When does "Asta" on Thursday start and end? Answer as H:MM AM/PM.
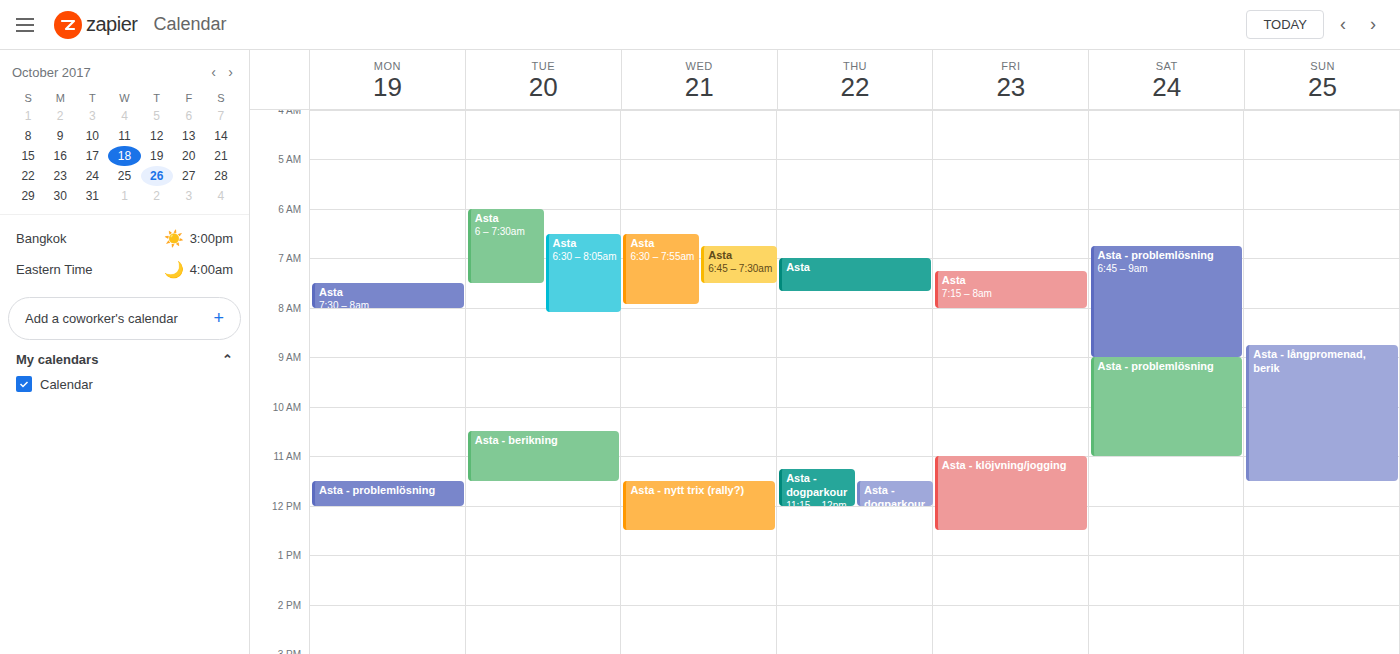
7:00 AM to 7:40 AM